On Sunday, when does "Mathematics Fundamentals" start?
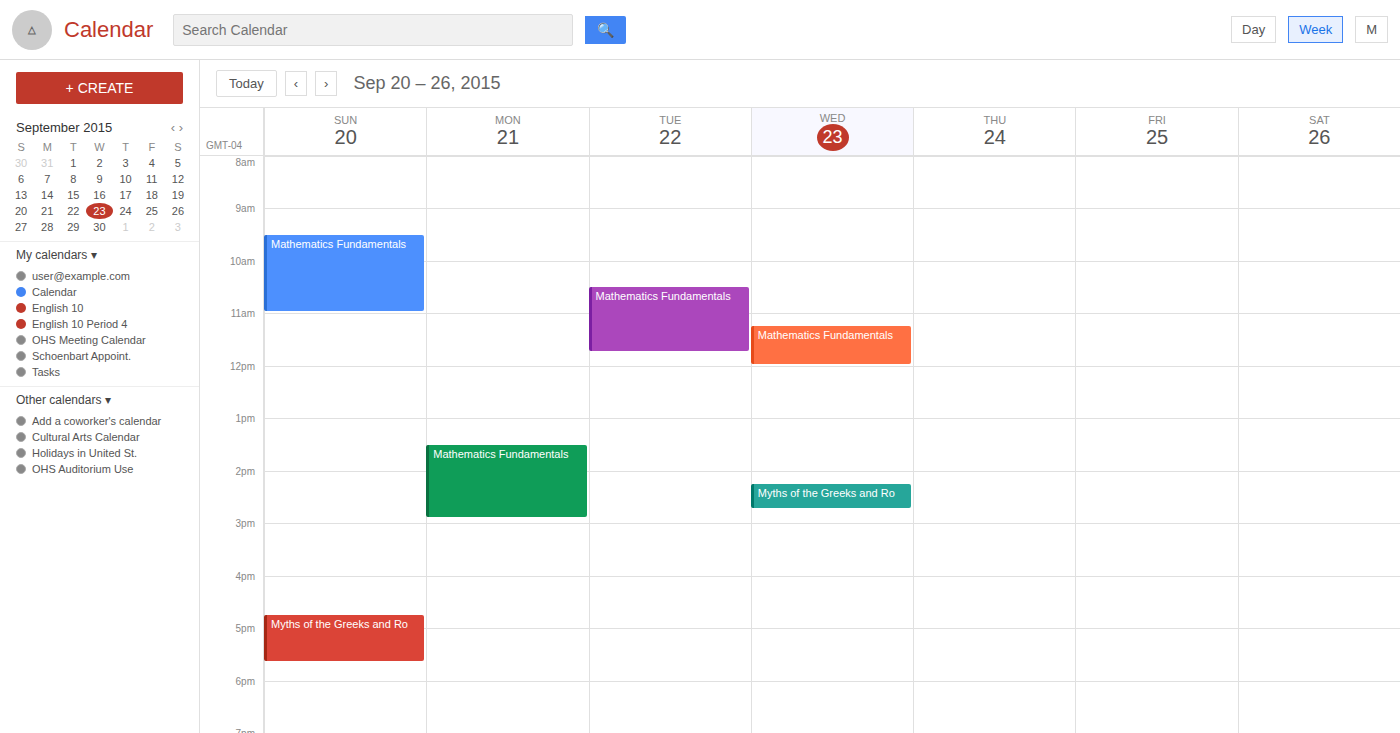
9:30 AM